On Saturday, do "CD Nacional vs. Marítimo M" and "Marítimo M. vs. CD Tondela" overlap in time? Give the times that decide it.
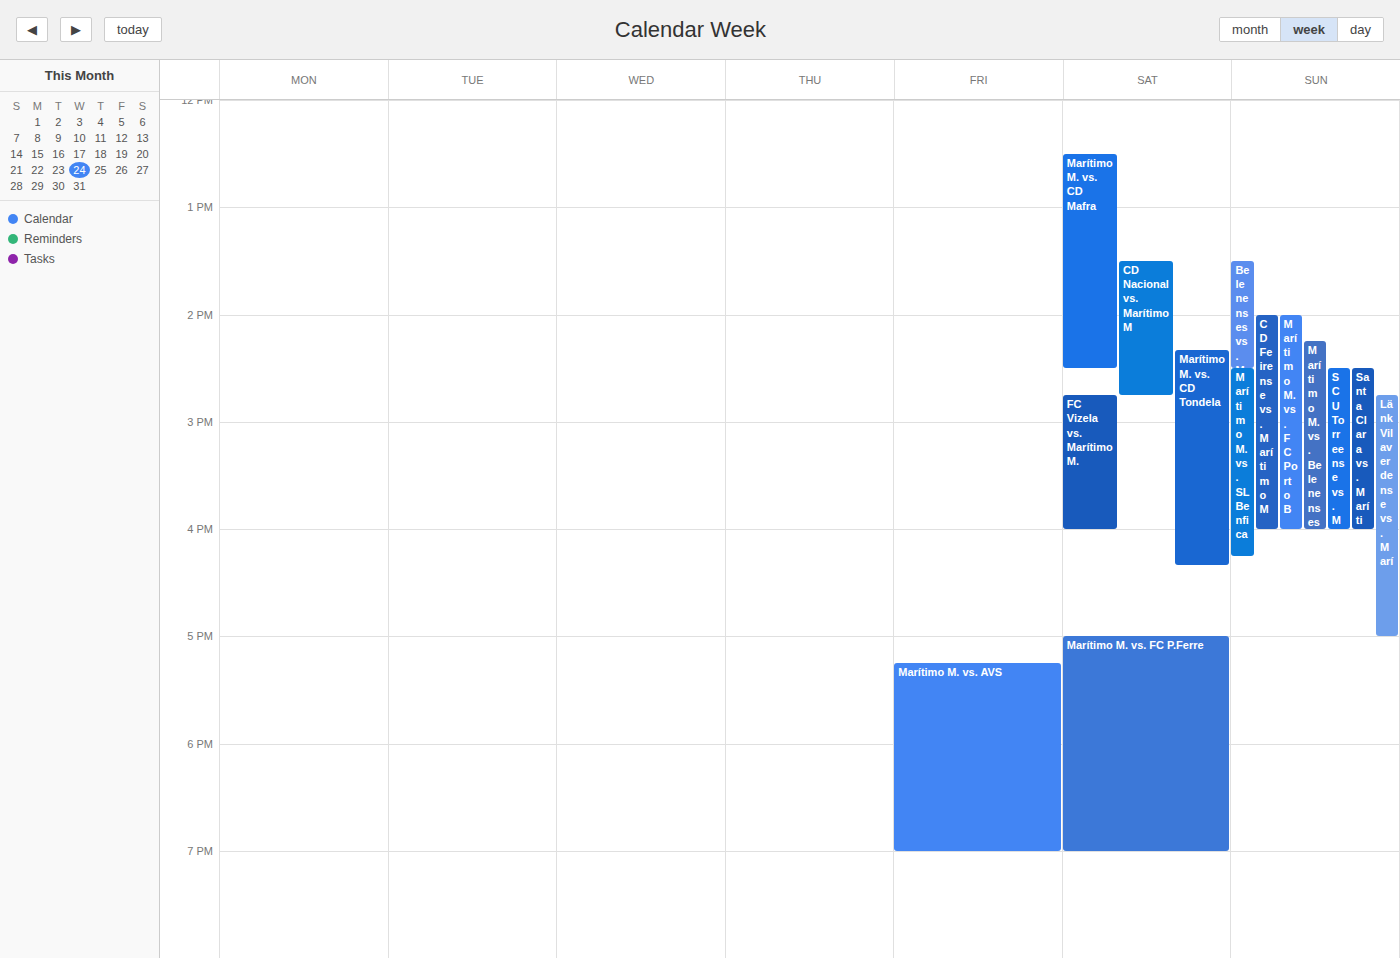
"Marítimo M. vs. CD Tondela" starts at 2:20 PM, before "CD Nacional vs. Marítimo M" ends at 2:45 PM -- they overlap.